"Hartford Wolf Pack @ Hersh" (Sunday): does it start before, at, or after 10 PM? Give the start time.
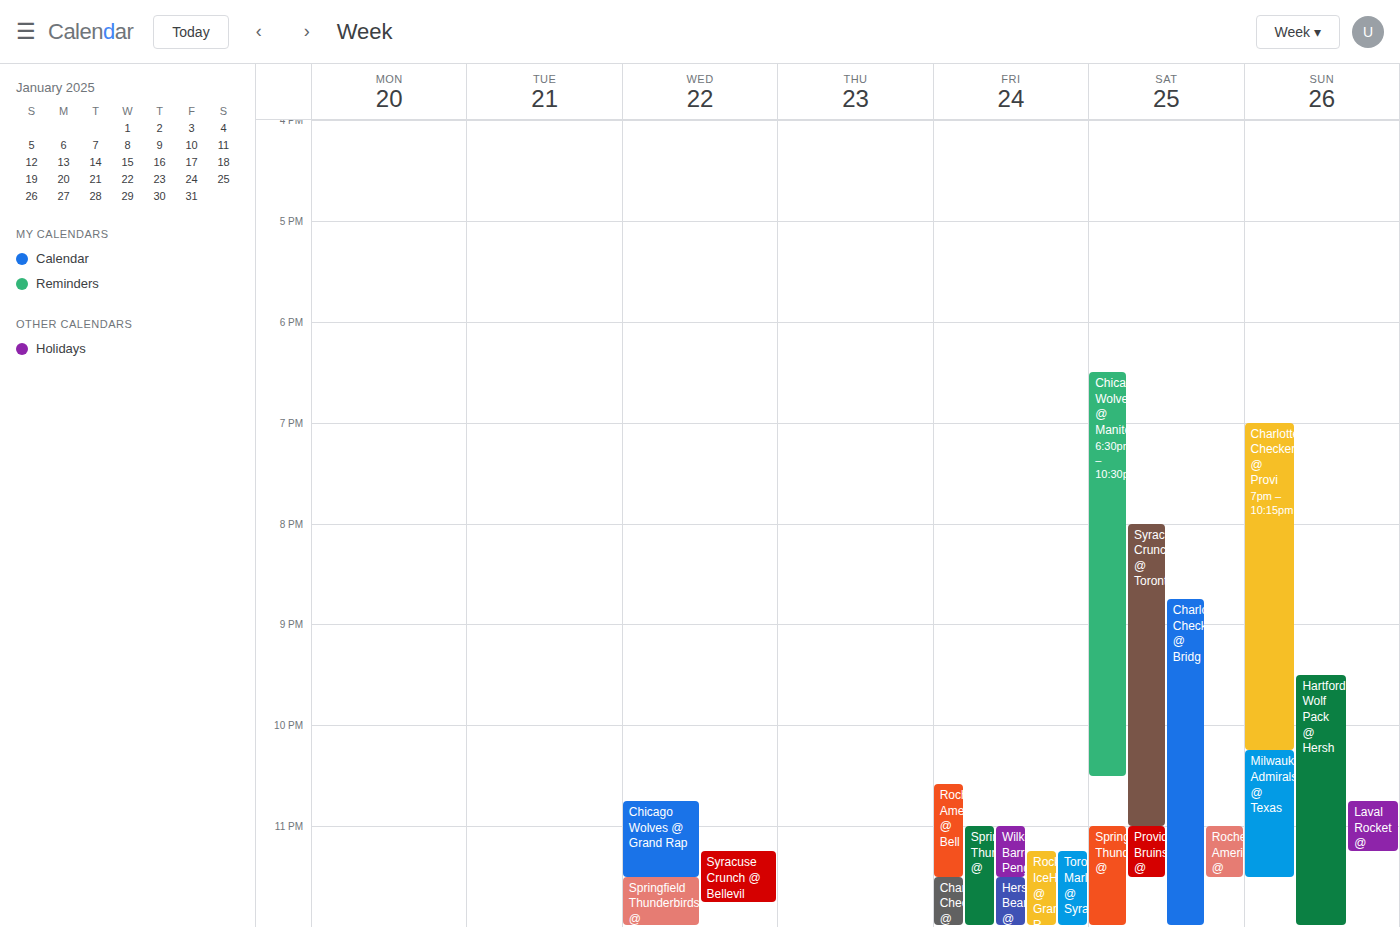
9:30 PM -- before 10 PM, 30 minutes above the 10 PM line.